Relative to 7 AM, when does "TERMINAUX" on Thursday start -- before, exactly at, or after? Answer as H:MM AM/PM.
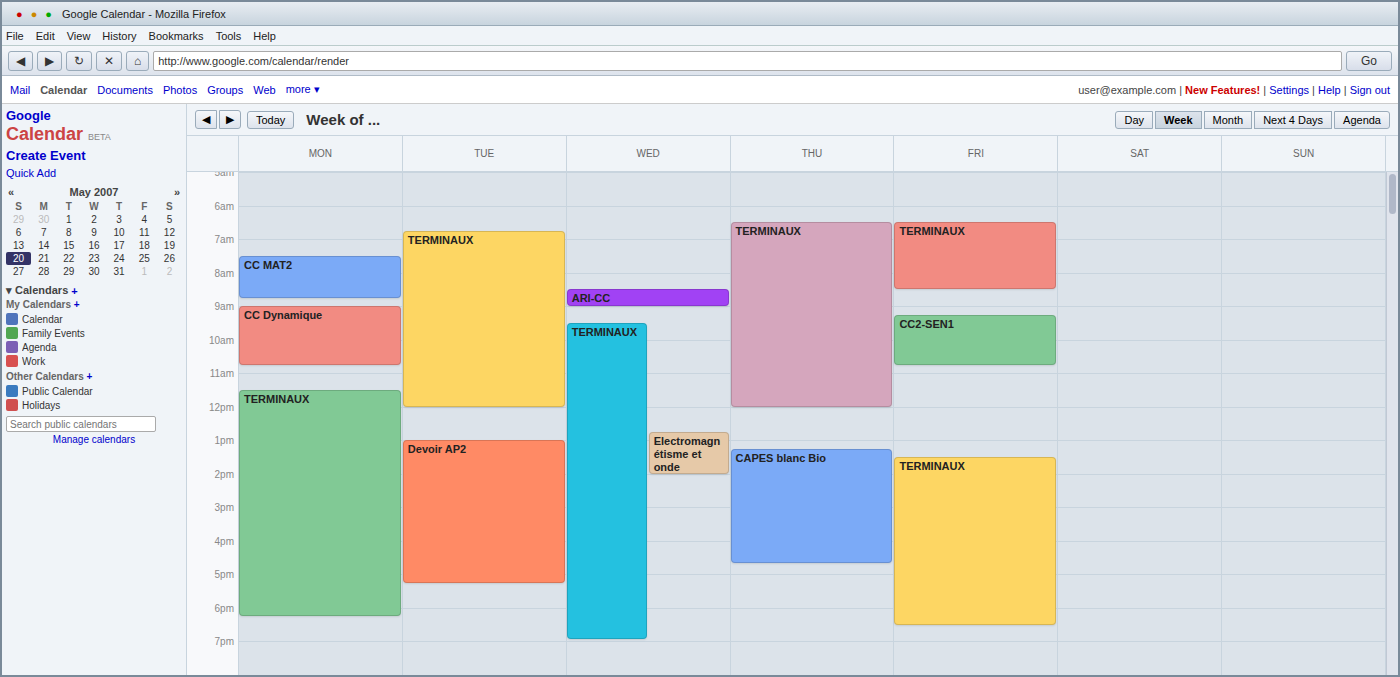
6:30 AM -- before 7 AM, 30 minutes above the 7 AM line.